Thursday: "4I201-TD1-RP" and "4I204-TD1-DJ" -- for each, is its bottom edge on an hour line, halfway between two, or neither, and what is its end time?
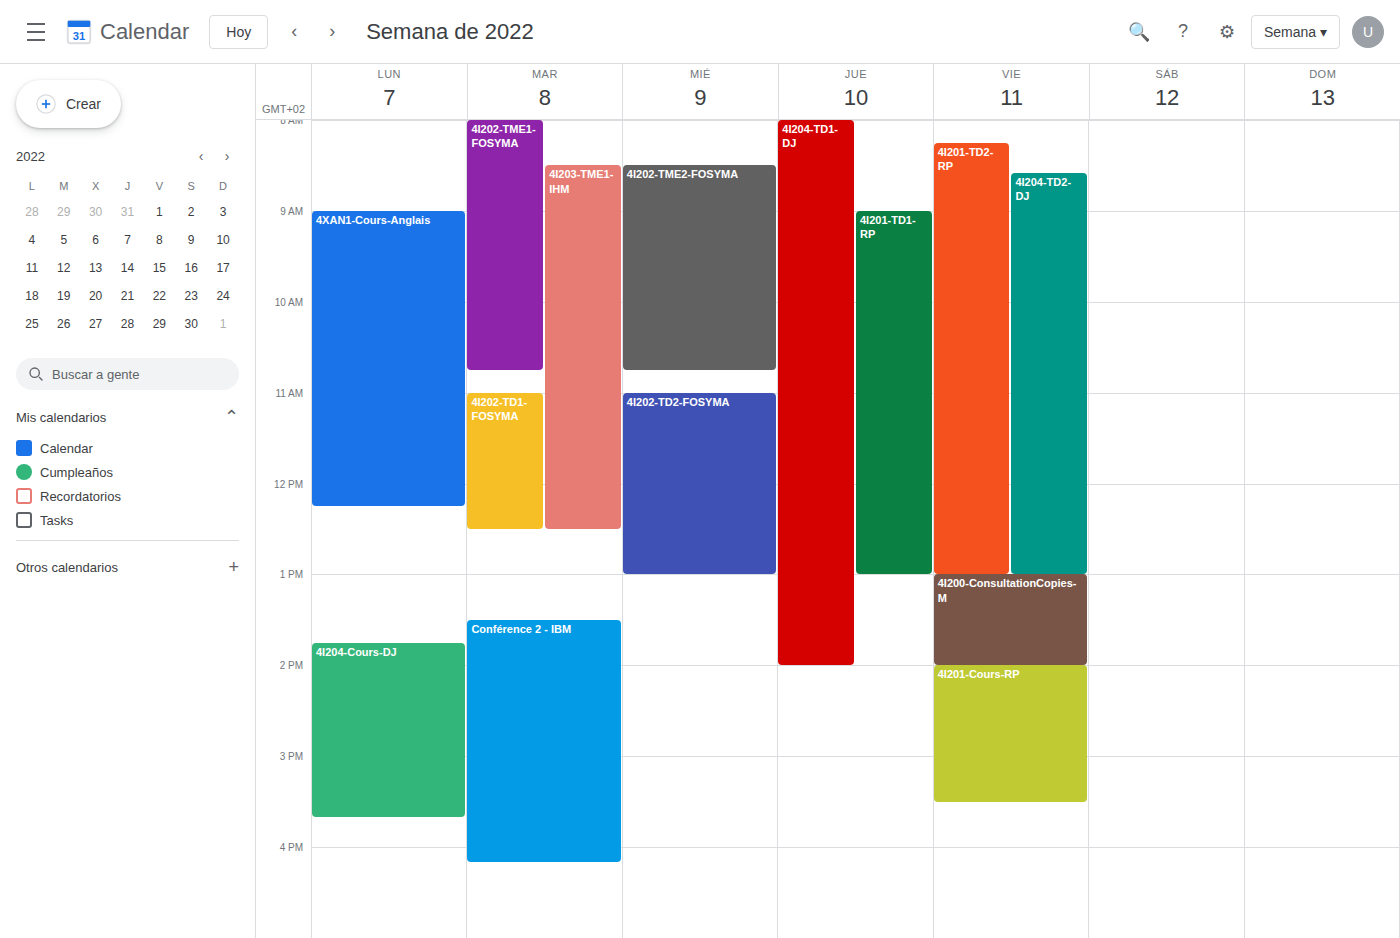
"4I201-TD1-RP": 13:00, exactly on the 13:00 line. "4I204-TD1-DJ": 14:00, exactly on the 14:00 line.